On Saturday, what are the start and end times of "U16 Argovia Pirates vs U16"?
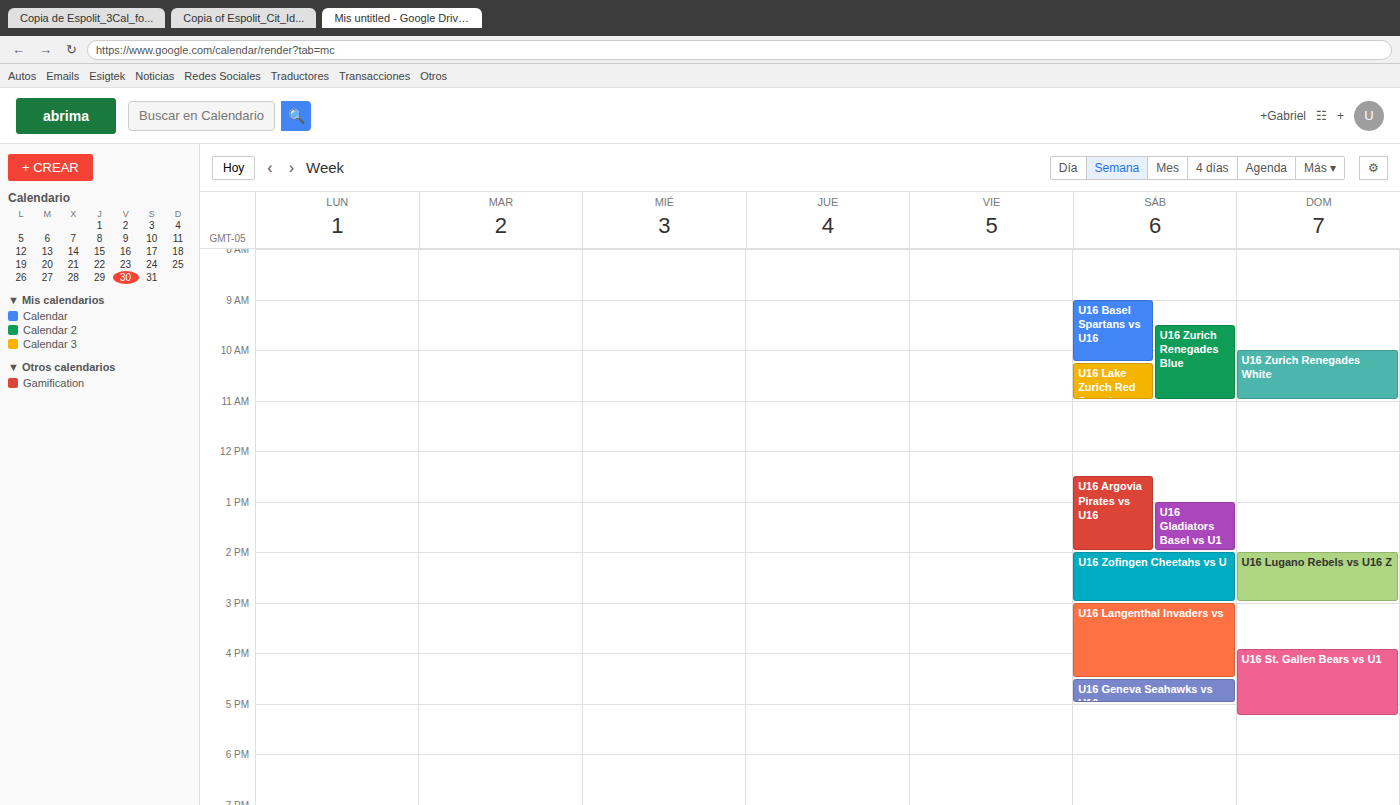
12:30 to 14:00